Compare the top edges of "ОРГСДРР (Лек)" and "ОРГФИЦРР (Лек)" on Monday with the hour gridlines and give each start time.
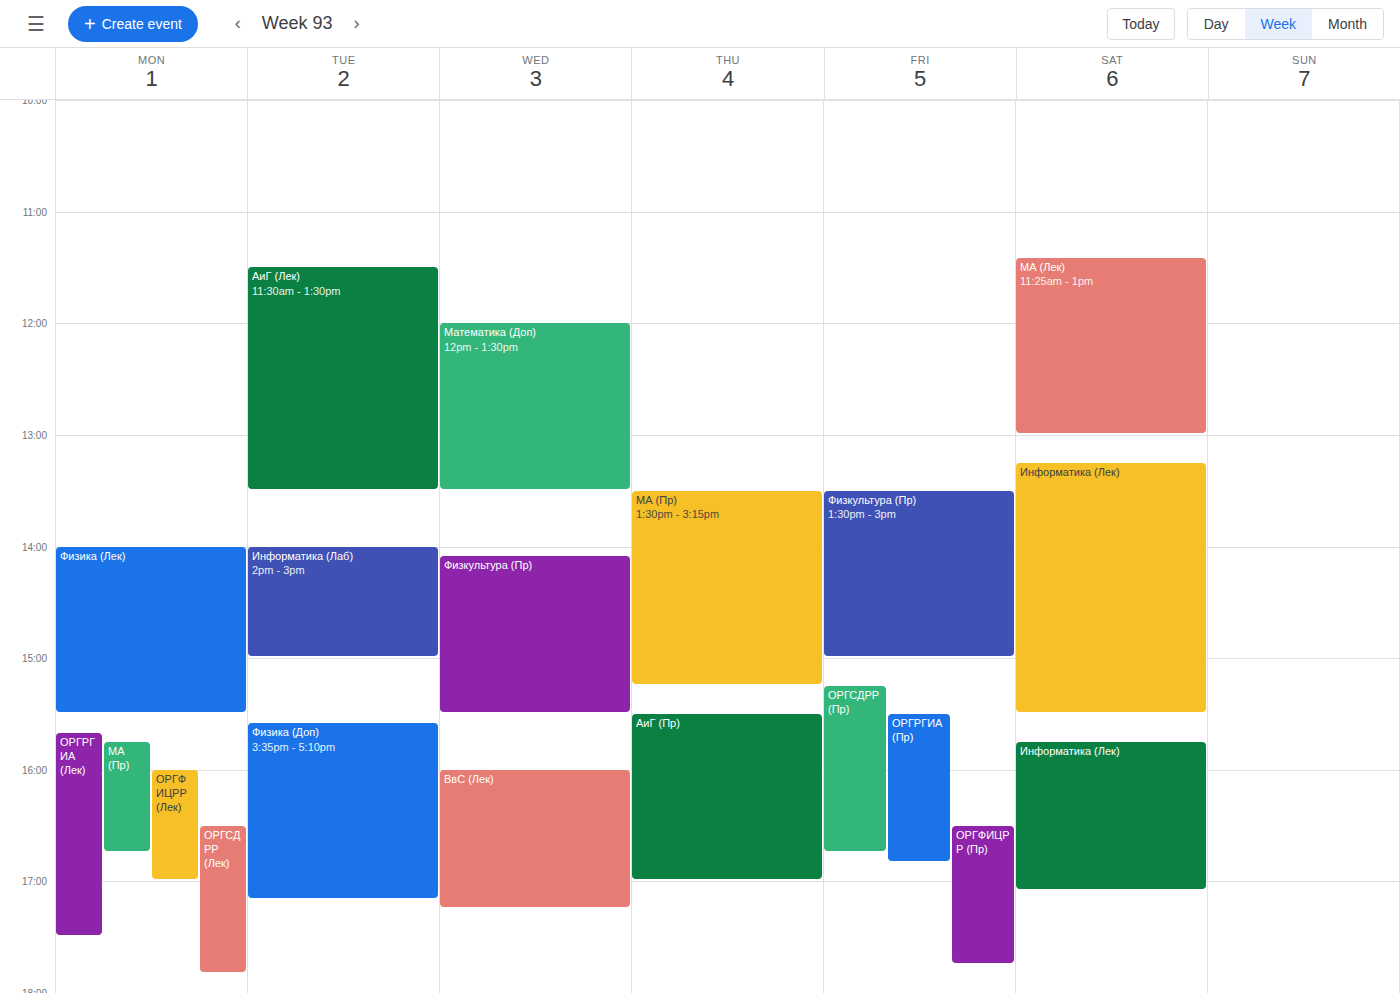
"ОРГСДРР (Лек)": 4:30 PM, halfway between the 4 PM and 5 PM lines. "ОРГФИЦРР (Лек)": 4:00 PM, exactly on the 4 PM line.